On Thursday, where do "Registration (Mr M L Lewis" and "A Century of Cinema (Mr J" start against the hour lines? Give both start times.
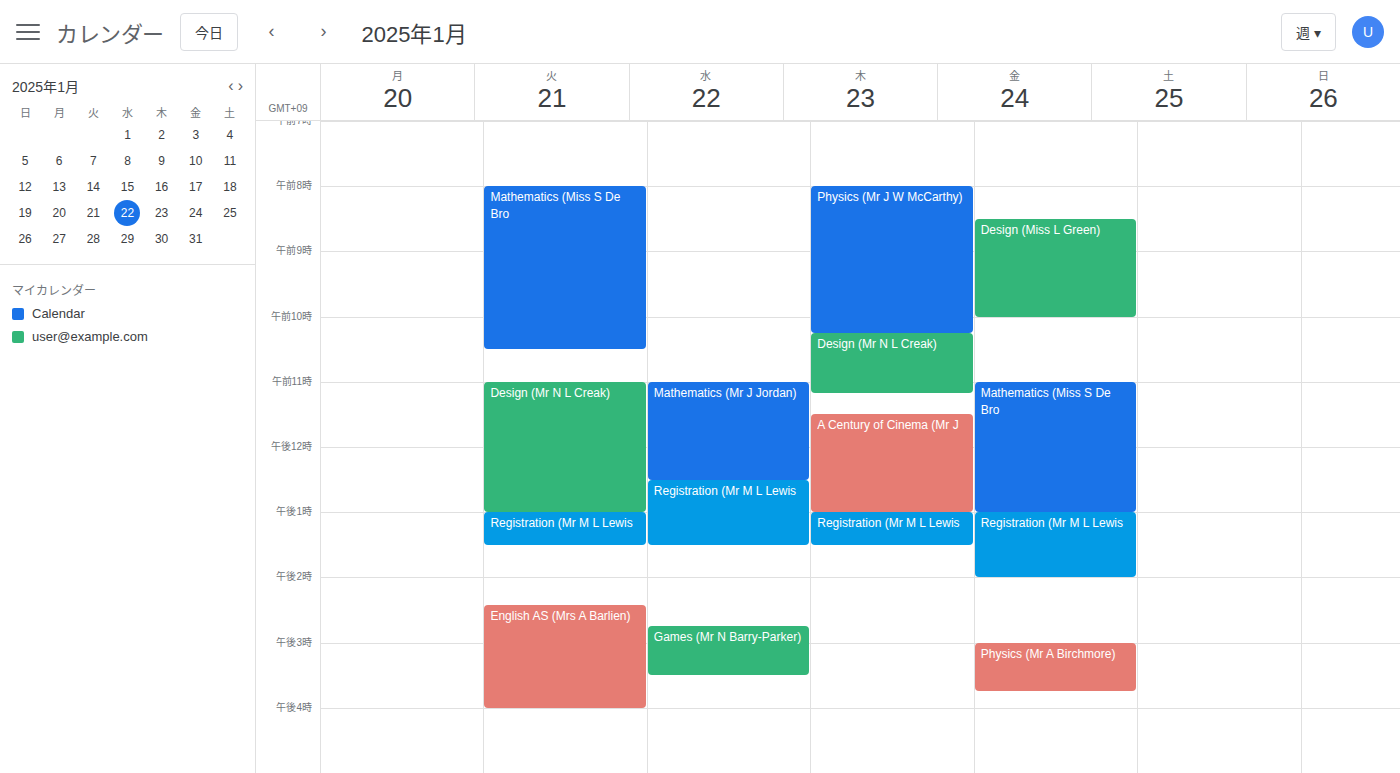
"Registration (Mr M L Lewis": 1:00 PM, exactly on the 1 PM line. "A Century of Cinema (Mr J": 11:30 AM, halfway between the 11 AM and 12 PM lines.